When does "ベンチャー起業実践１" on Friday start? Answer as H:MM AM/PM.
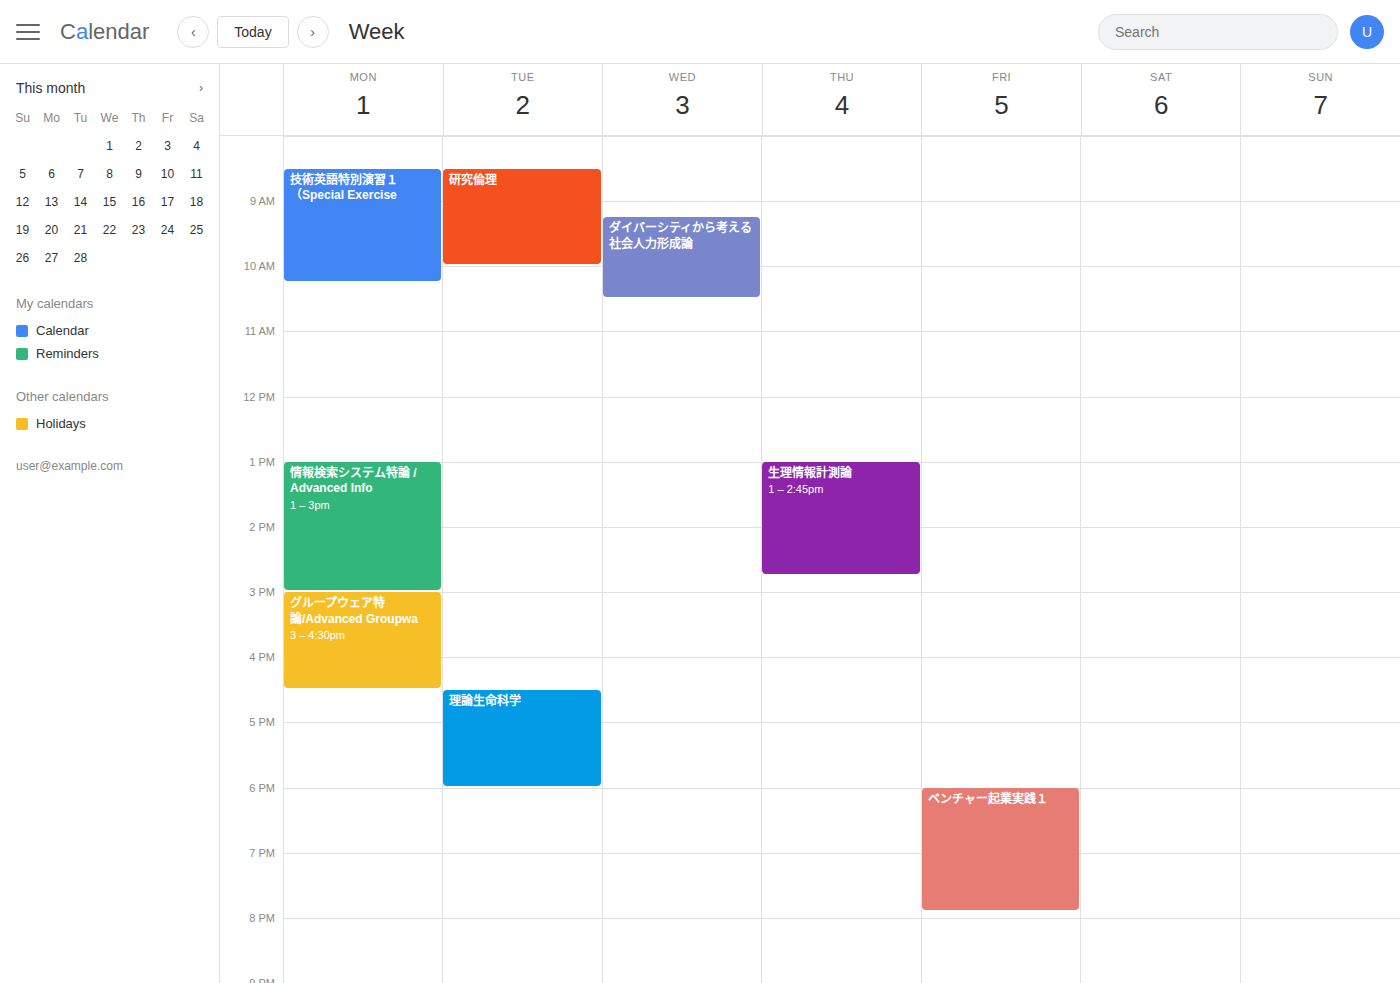
6:00 PM